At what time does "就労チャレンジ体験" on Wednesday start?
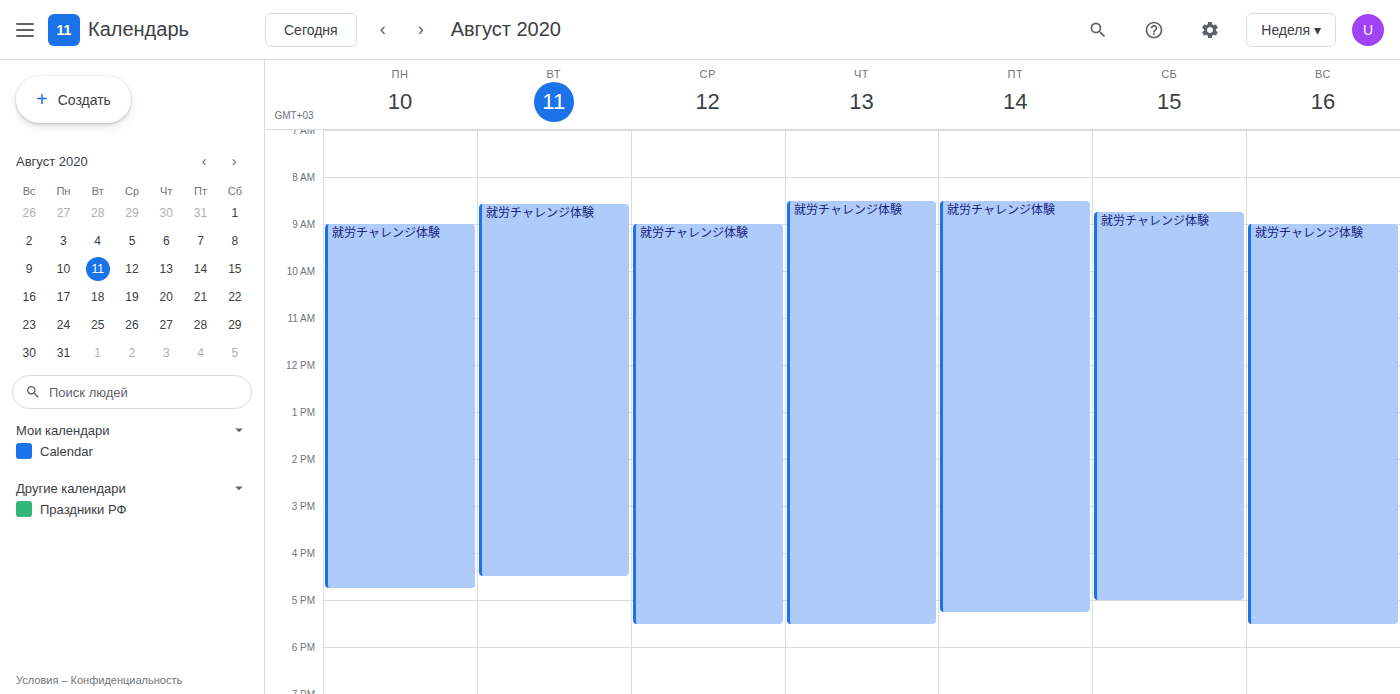
9:00 AM